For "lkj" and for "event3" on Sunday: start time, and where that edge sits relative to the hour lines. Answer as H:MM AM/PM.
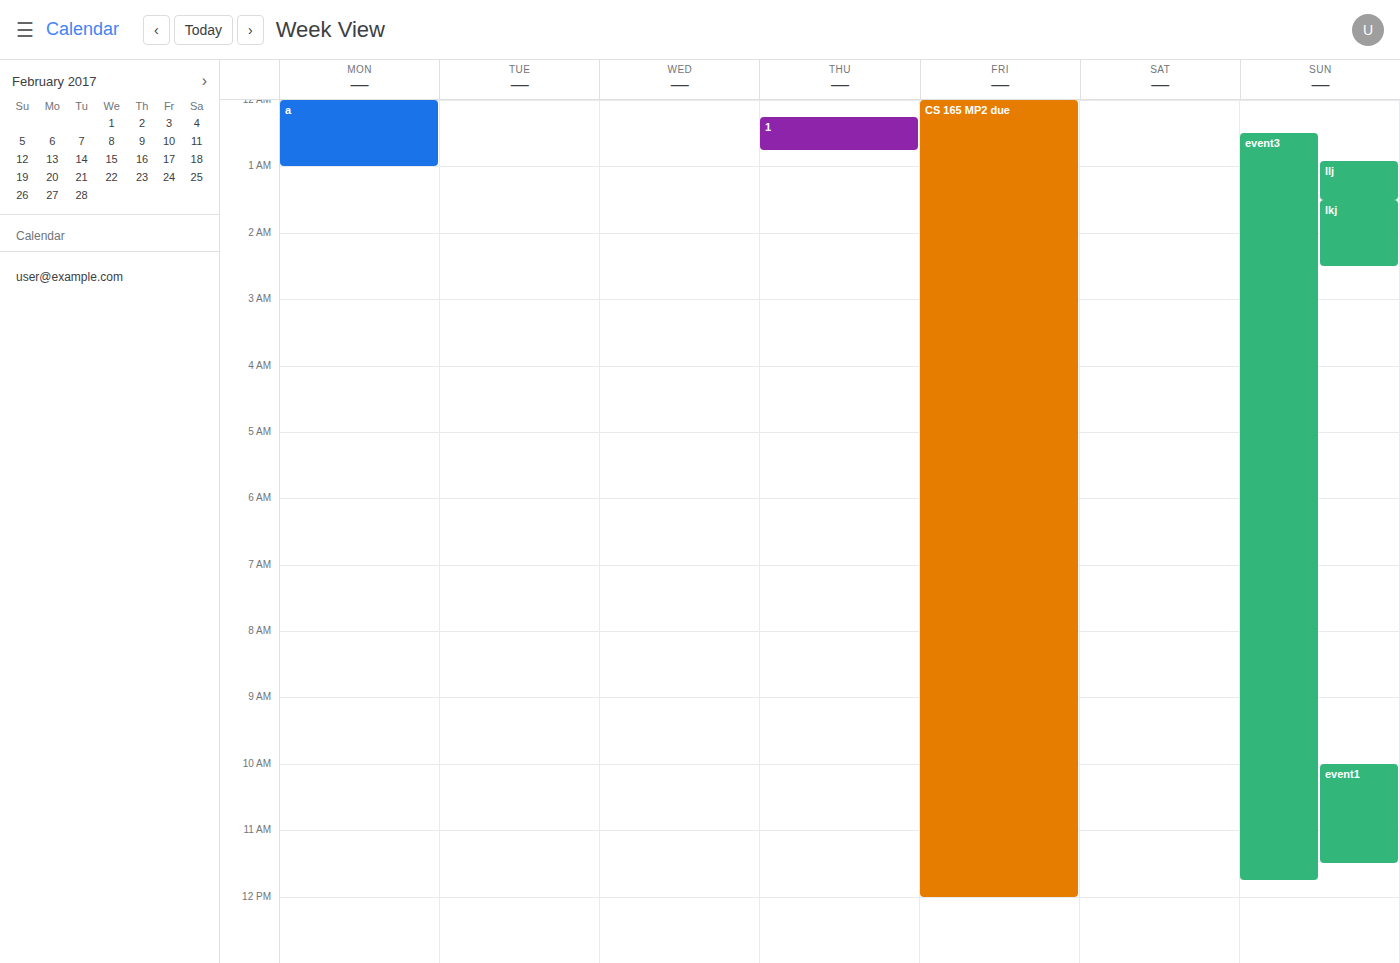
"lkj": 1:30 AM, halfway between the 1 AM and 2 AM lines. "event3": 12:30 AM, halfway between the 12 AM and 1 AM lines.